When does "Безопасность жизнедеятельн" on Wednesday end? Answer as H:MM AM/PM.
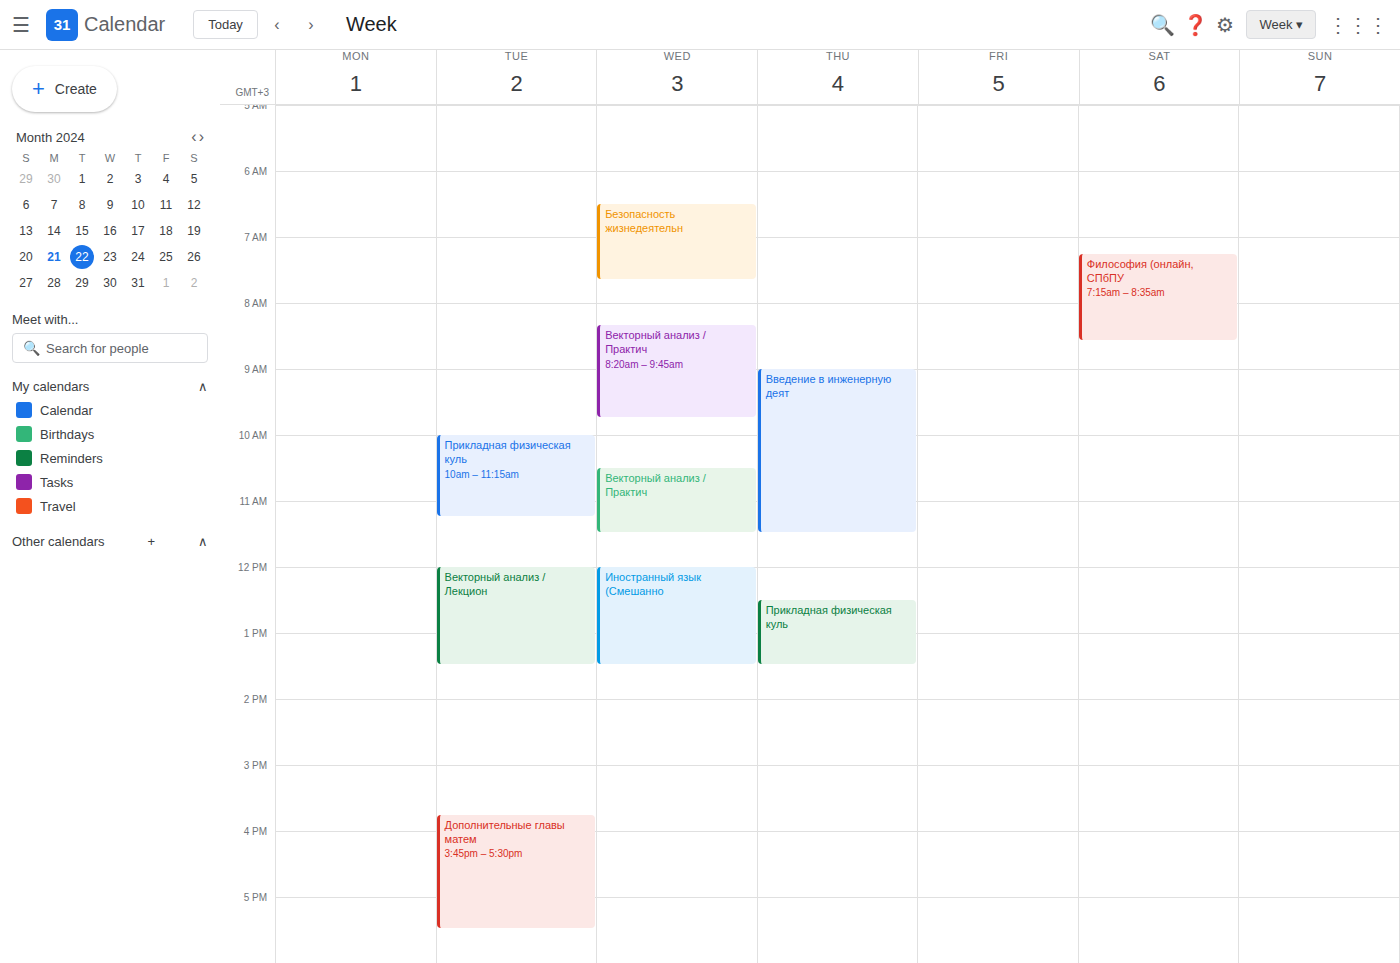
7:40 AM